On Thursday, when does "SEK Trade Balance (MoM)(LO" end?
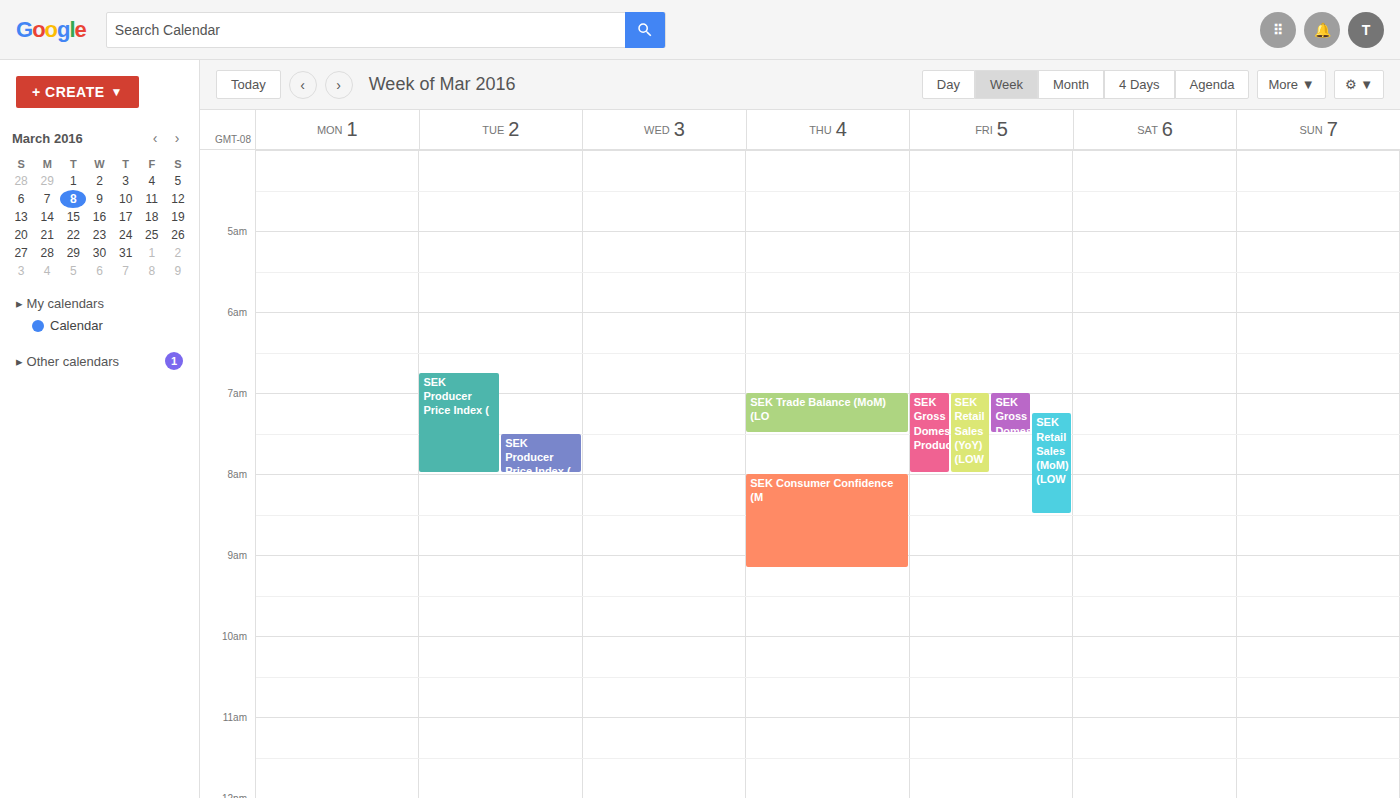
07:30